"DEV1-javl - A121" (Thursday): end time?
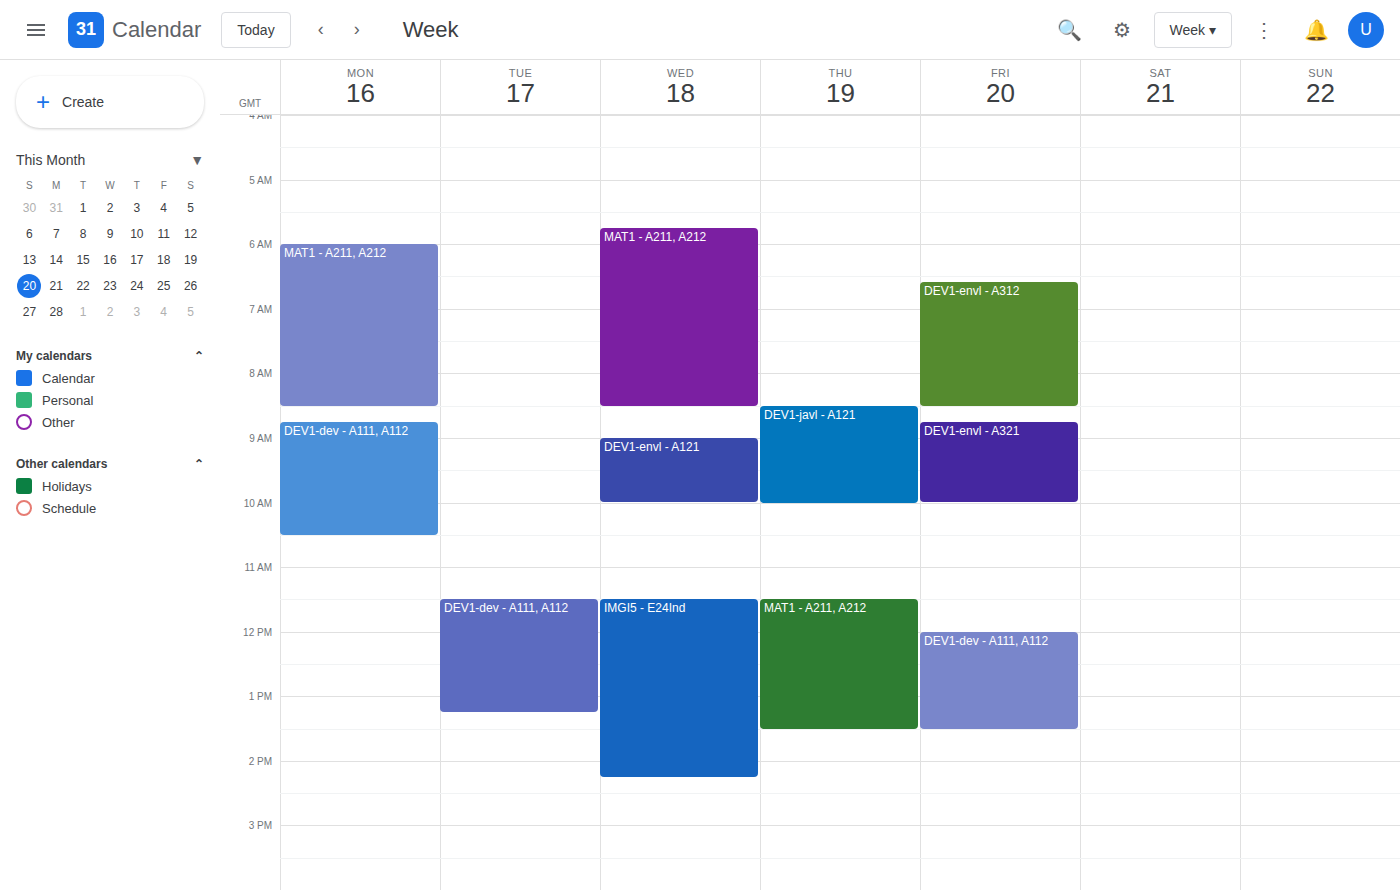
10:00 AM